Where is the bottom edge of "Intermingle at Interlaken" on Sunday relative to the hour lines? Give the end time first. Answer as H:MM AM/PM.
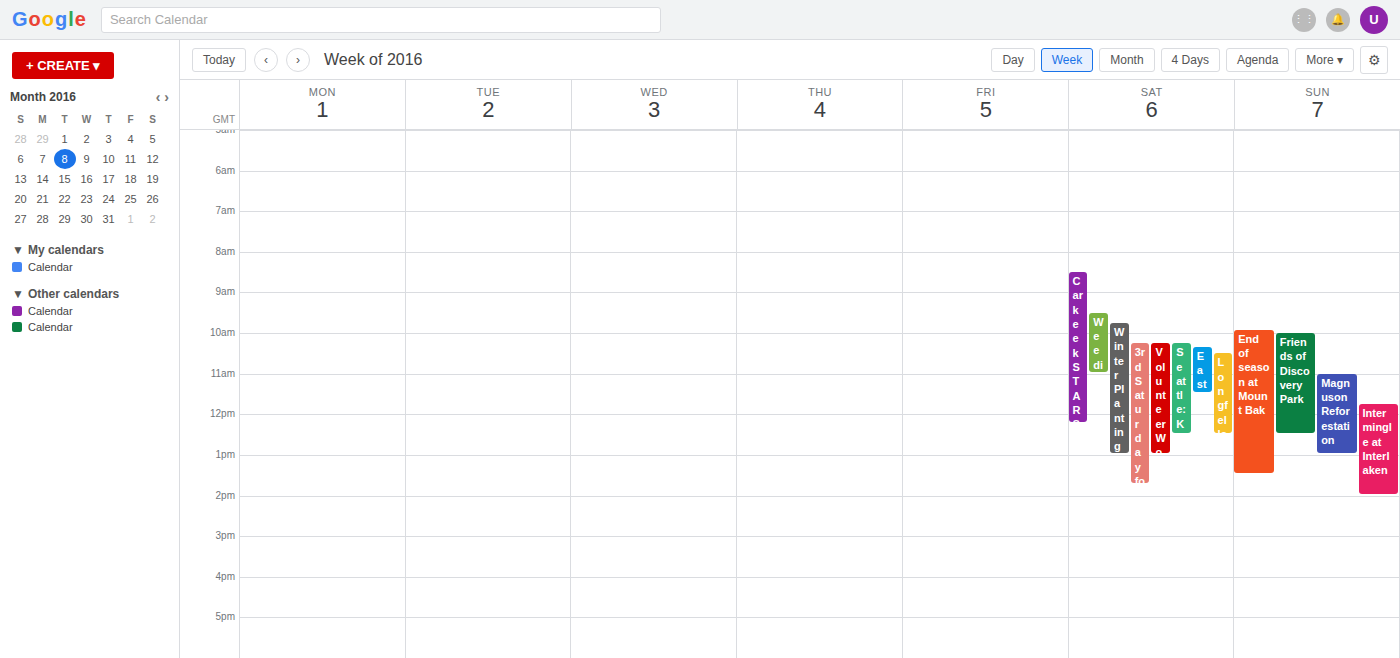
2:00 PM -- exactly on the 2 PM line.